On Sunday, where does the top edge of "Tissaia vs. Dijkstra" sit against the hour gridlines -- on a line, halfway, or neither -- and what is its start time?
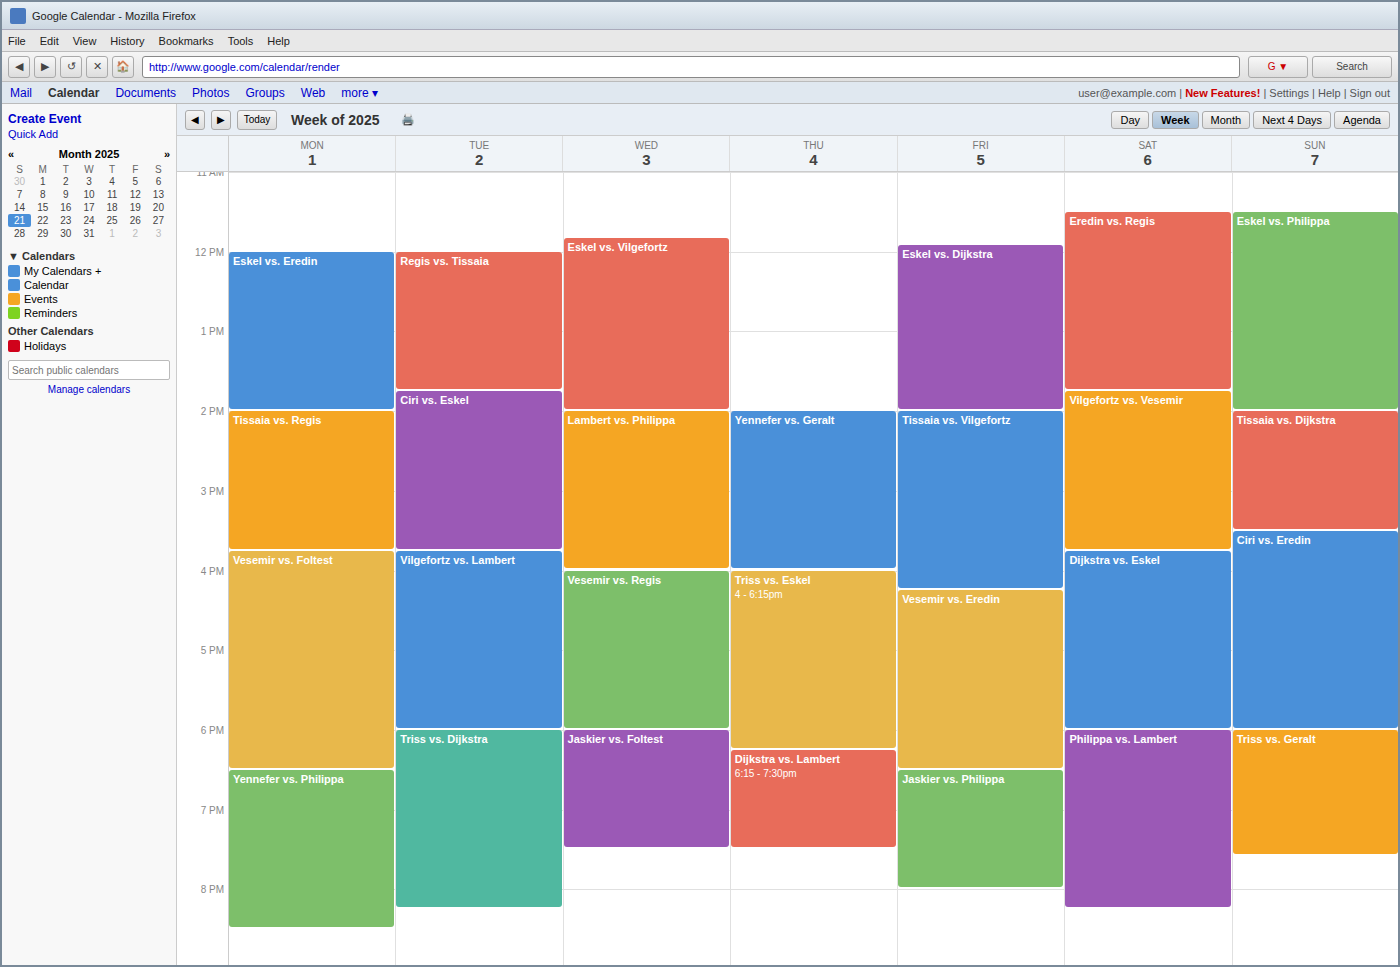
2:00 PM -- exactly on the 2 PM line.